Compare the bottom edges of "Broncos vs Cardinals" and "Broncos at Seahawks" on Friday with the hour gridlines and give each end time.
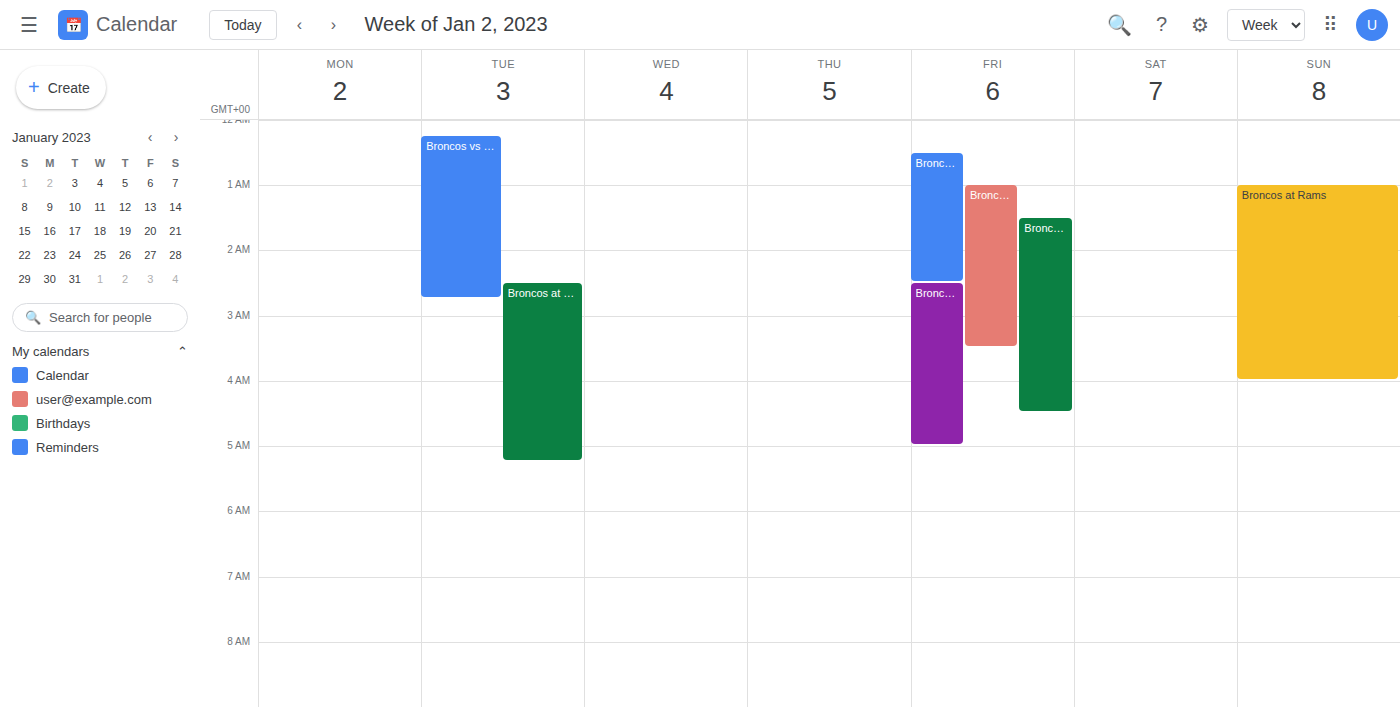
"Broncos vs Cardinals": 04:30, halfway between the 04:00 and 05:00 lines. "Broncos at Seahawks": 05:00, exactly on the 05:00 line.